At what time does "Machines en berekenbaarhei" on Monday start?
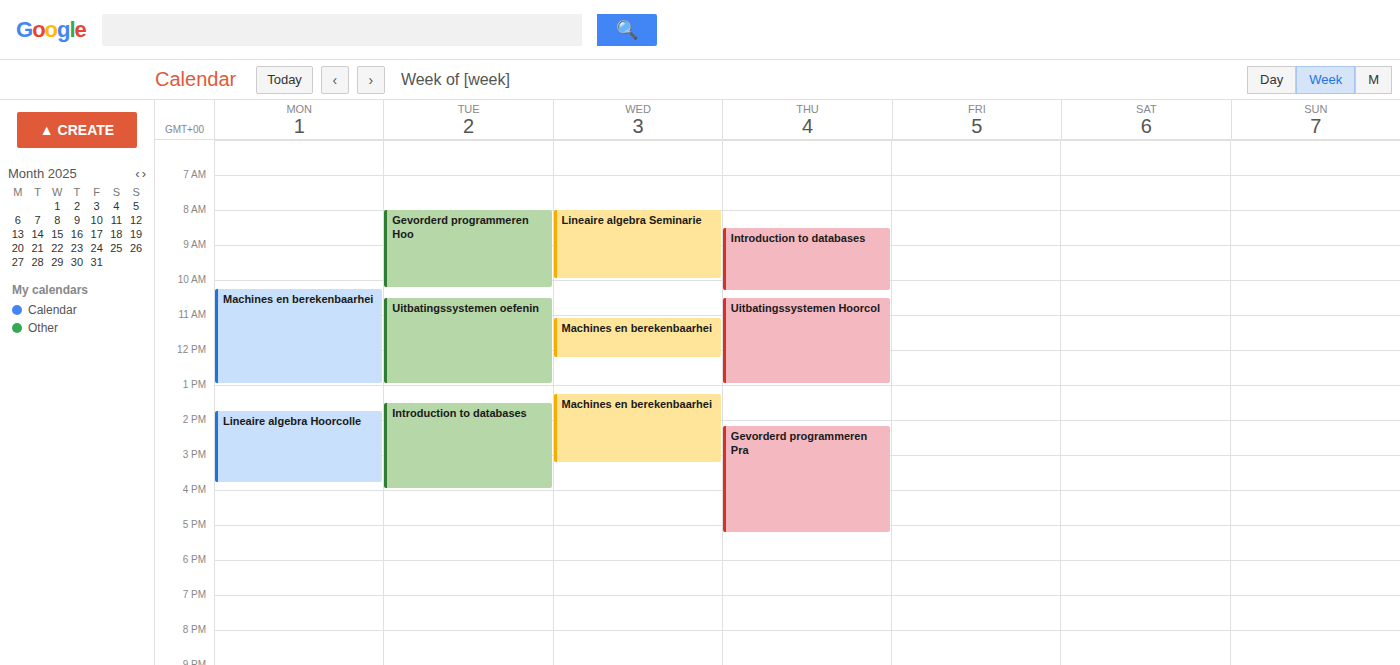
10:15 AM